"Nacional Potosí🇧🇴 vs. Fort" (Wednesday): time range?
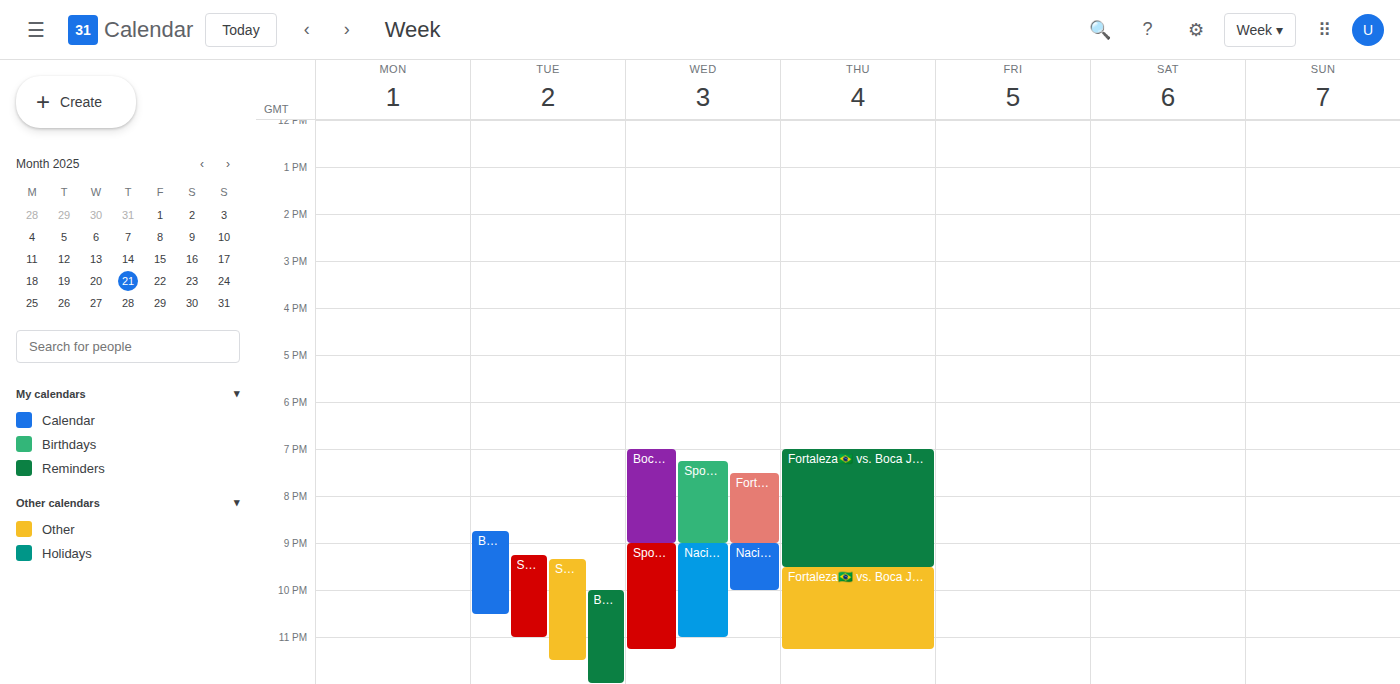
9:00 PM to 10:00 PM